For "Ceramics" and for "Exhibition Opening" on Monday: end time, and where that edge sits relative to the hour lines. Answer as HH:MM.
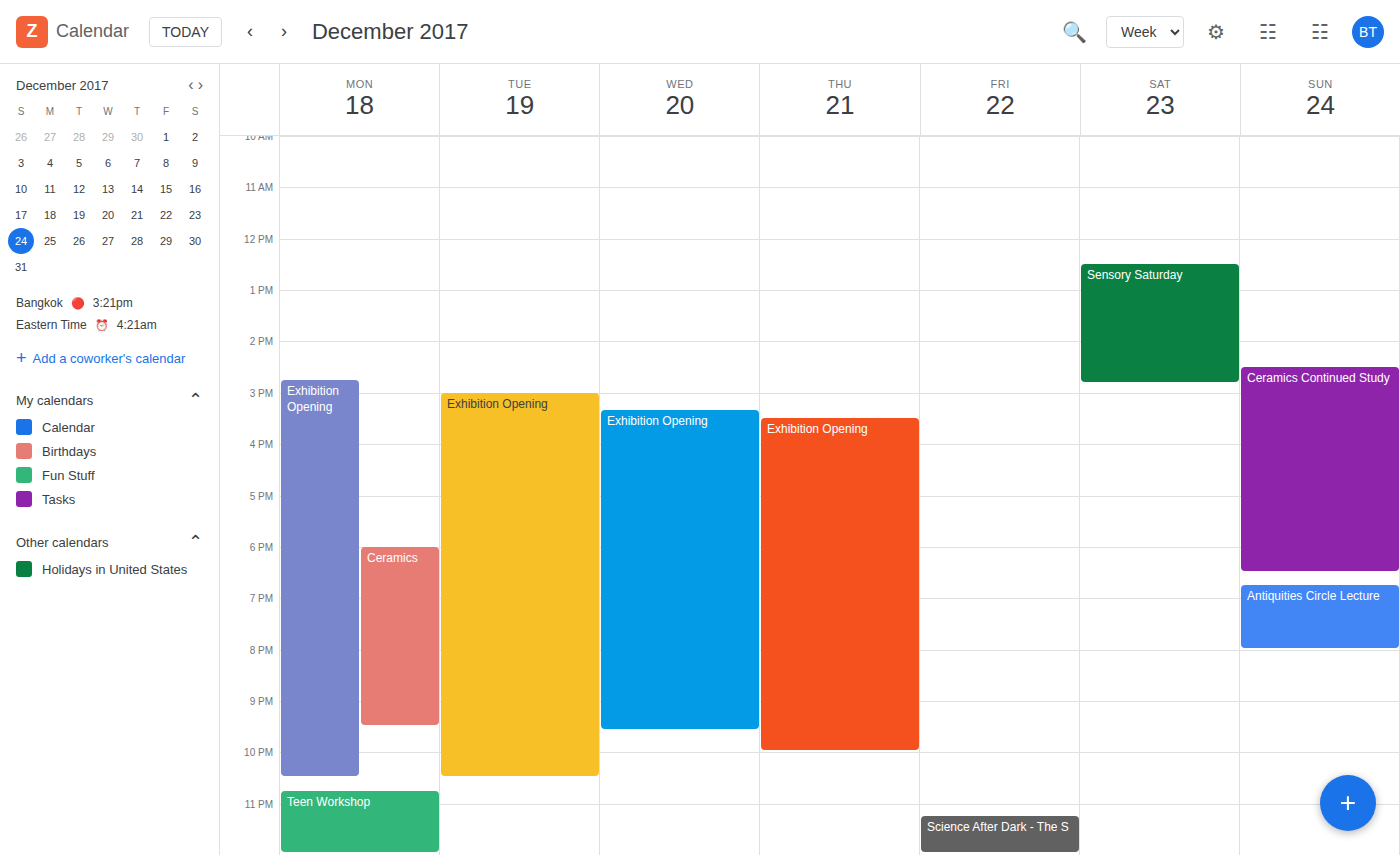
"Ceramics": 21:30, halfway between the 21:00 and 22:00 lines. "Exhibition Opening": 22:30, halfway between the 22:00 and 23:00 lines.